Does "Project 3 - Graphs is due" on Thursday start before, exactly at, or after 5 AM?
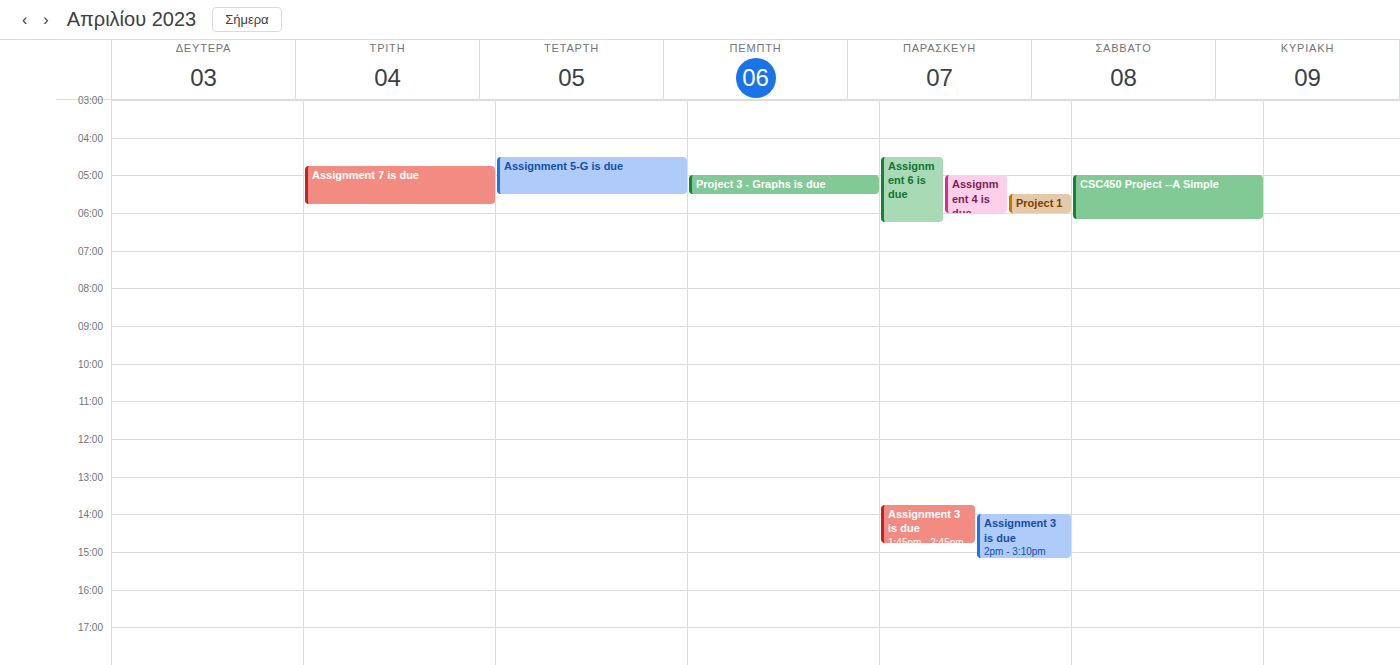
5:00 AM -- exactly at 5 AM, on the 5 AM line.